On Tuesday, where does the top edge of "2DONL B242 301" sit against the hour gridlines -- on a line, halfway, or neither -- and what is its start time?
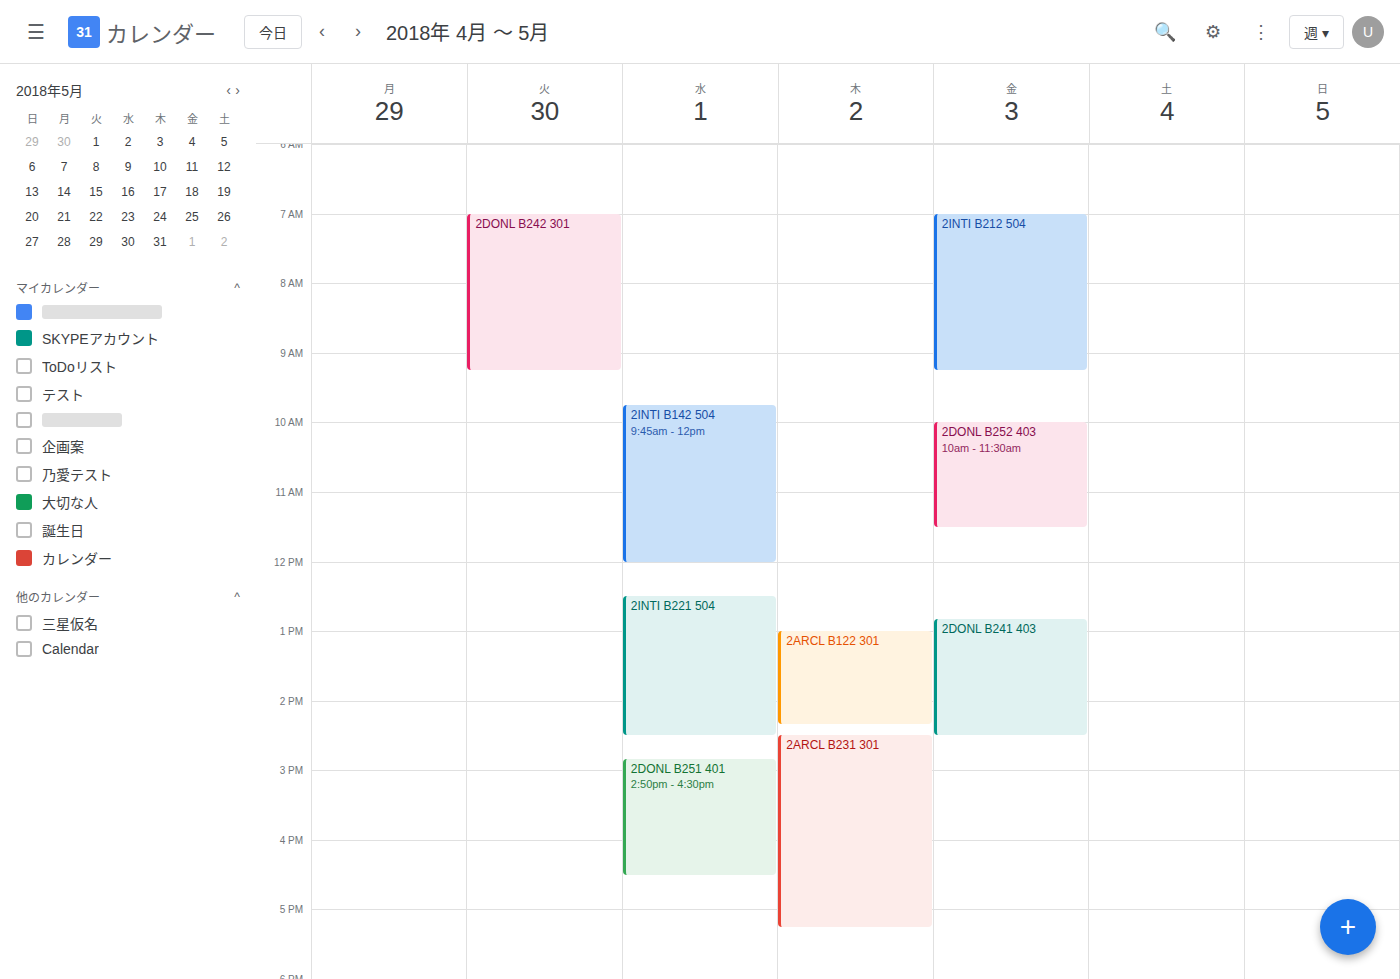
7:00 AM -- exactly on the 7 AM line.